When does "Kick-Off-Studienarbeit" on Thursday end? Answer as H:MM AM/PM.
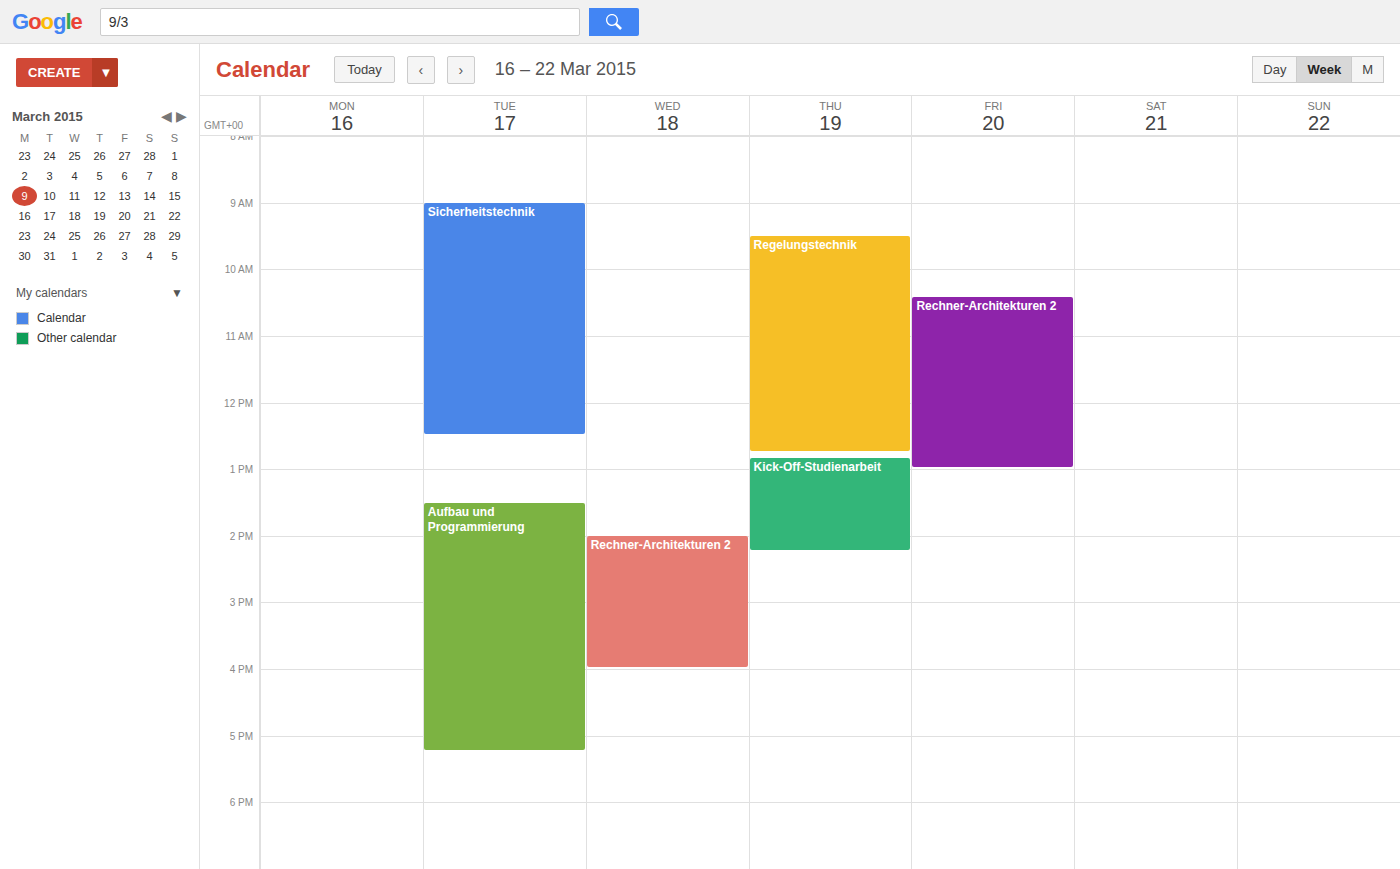
2:15 PM